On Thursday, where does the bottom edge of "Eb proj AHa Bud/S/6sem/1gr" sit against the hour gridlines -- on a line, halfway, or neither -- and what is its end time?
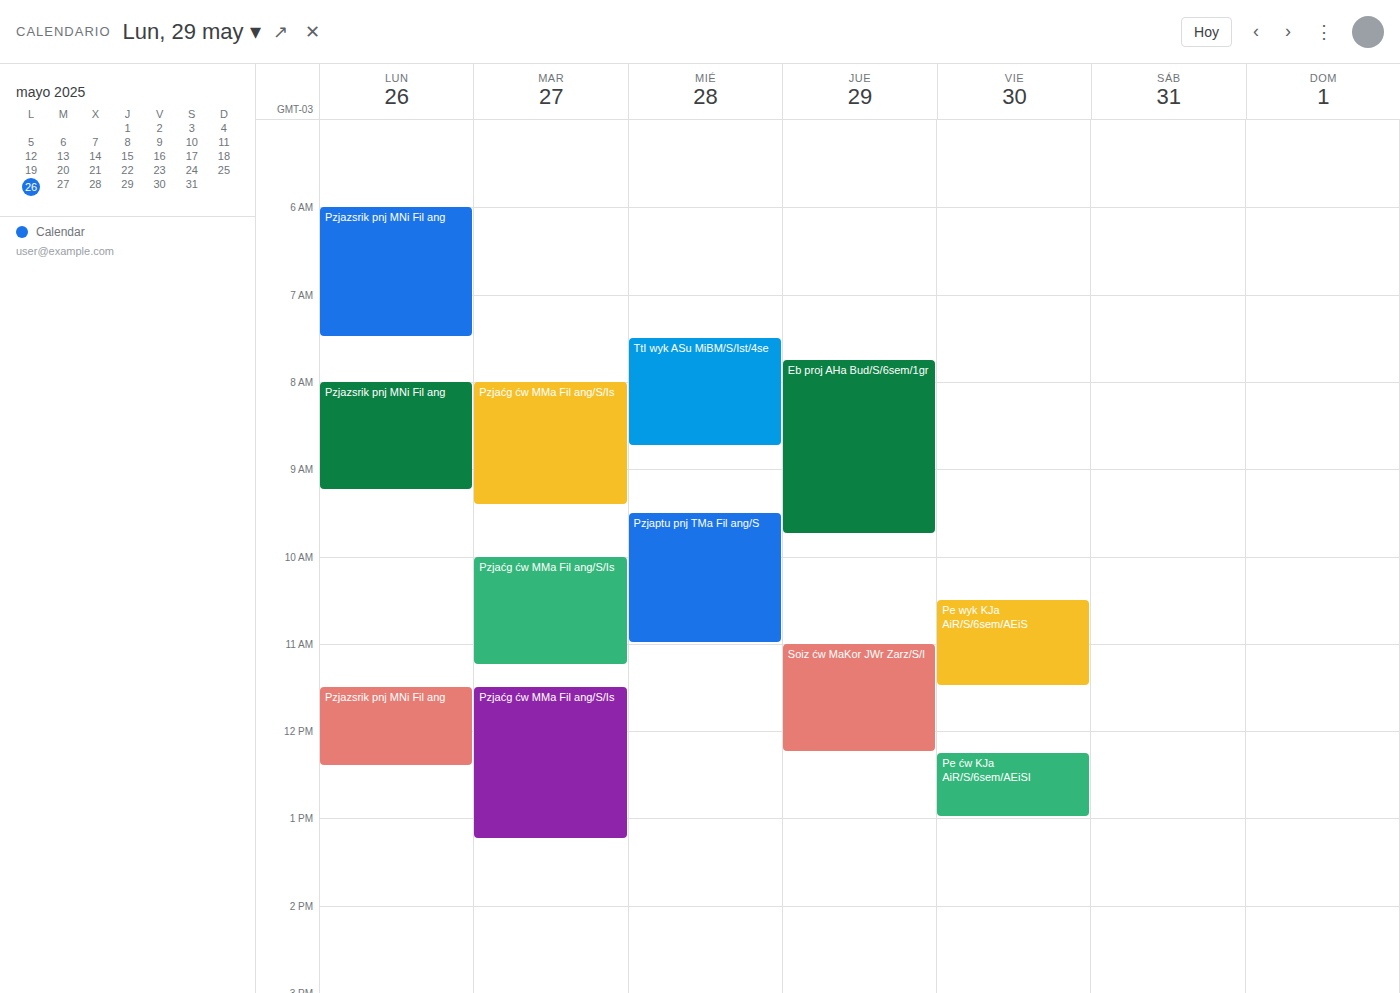
9:45 AM -- neither: three quarters of the way from the 9 AM line to the 10 AM line.